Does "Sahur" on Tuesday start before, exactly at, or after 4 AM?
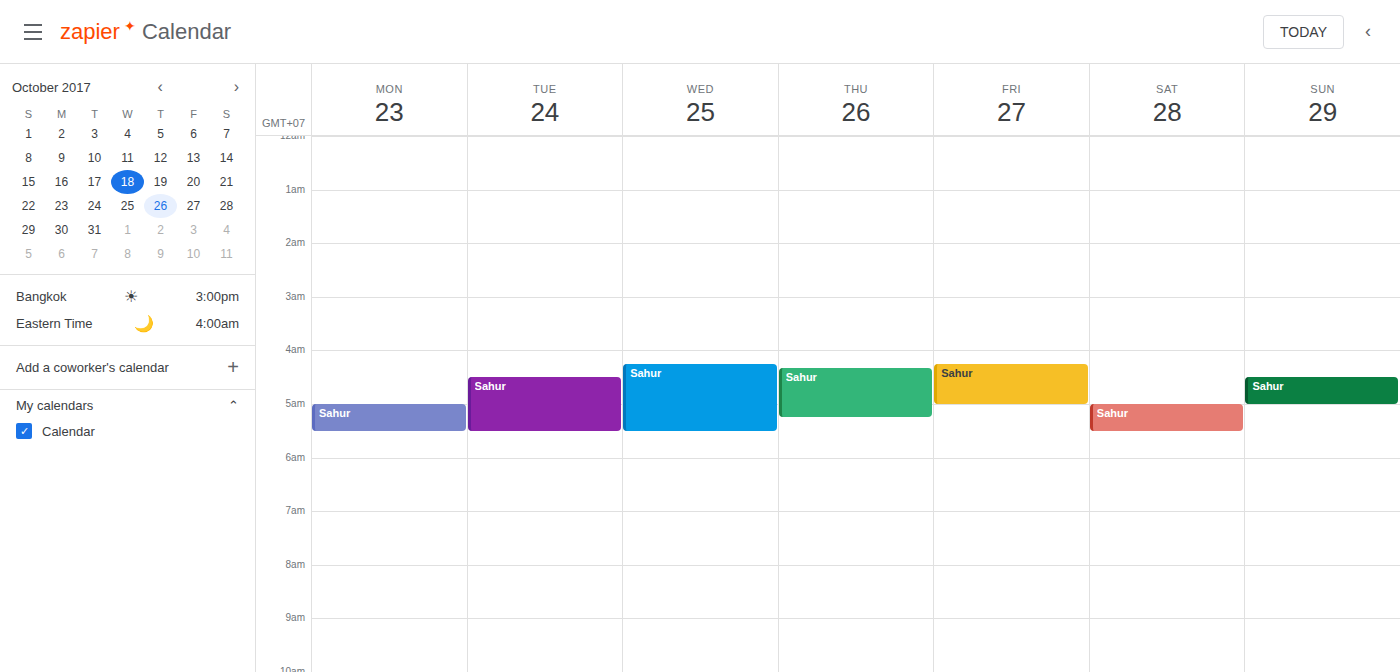
4:30 AM -- after 4 AM, 30 minutes below the 4 AM line.